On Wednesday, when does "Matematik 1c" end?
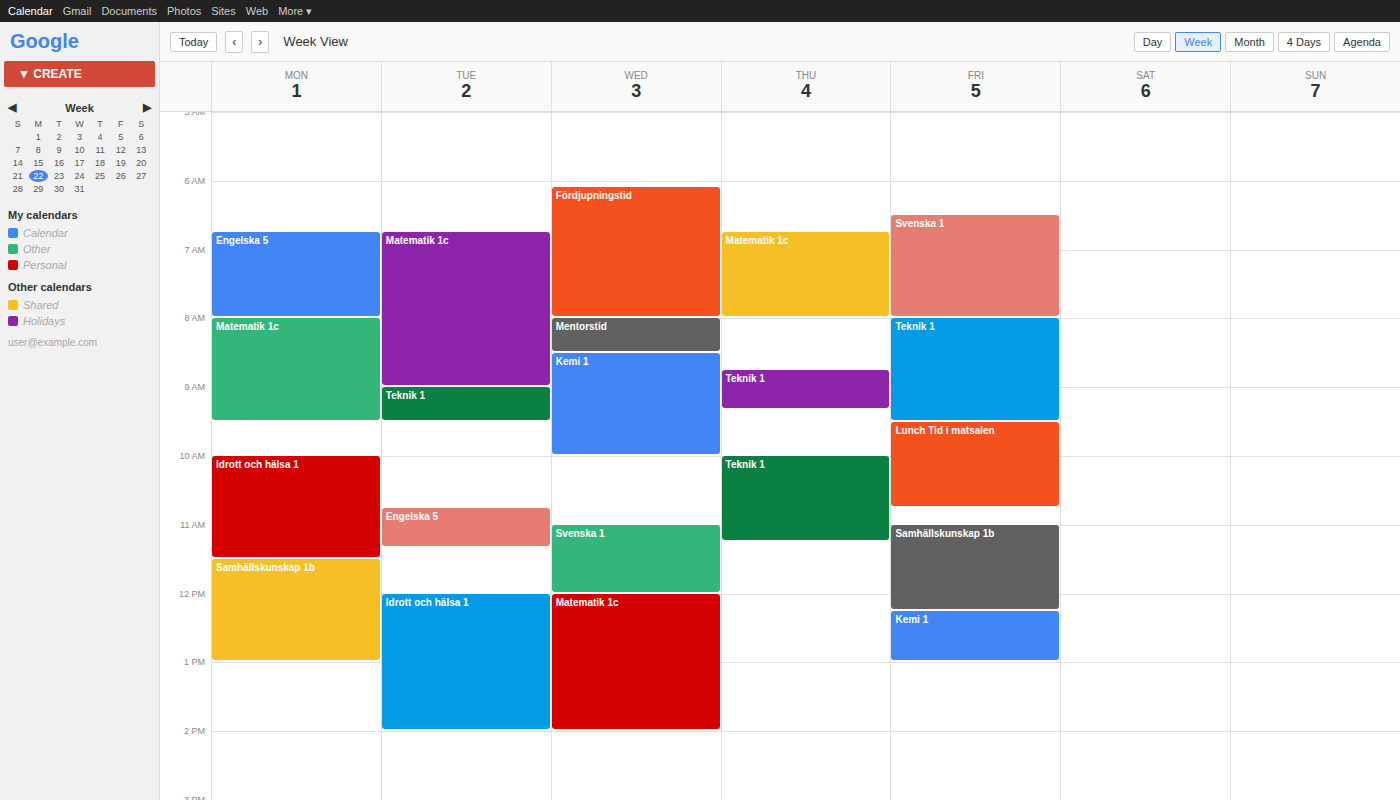
2:00 PM